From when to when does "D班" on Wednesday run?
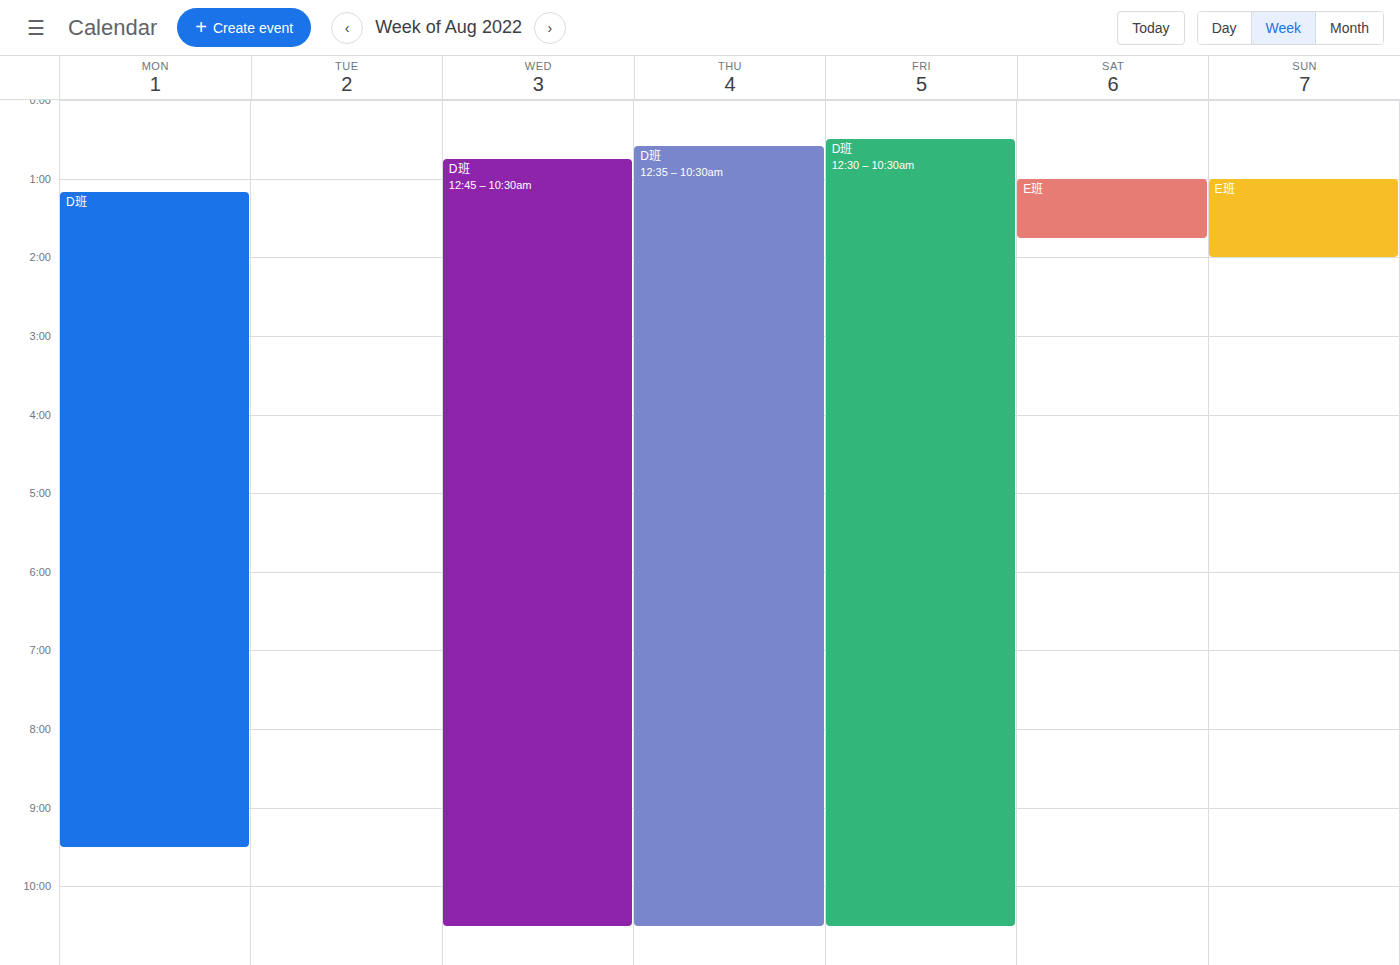
12:45 AM to 10:30 AM